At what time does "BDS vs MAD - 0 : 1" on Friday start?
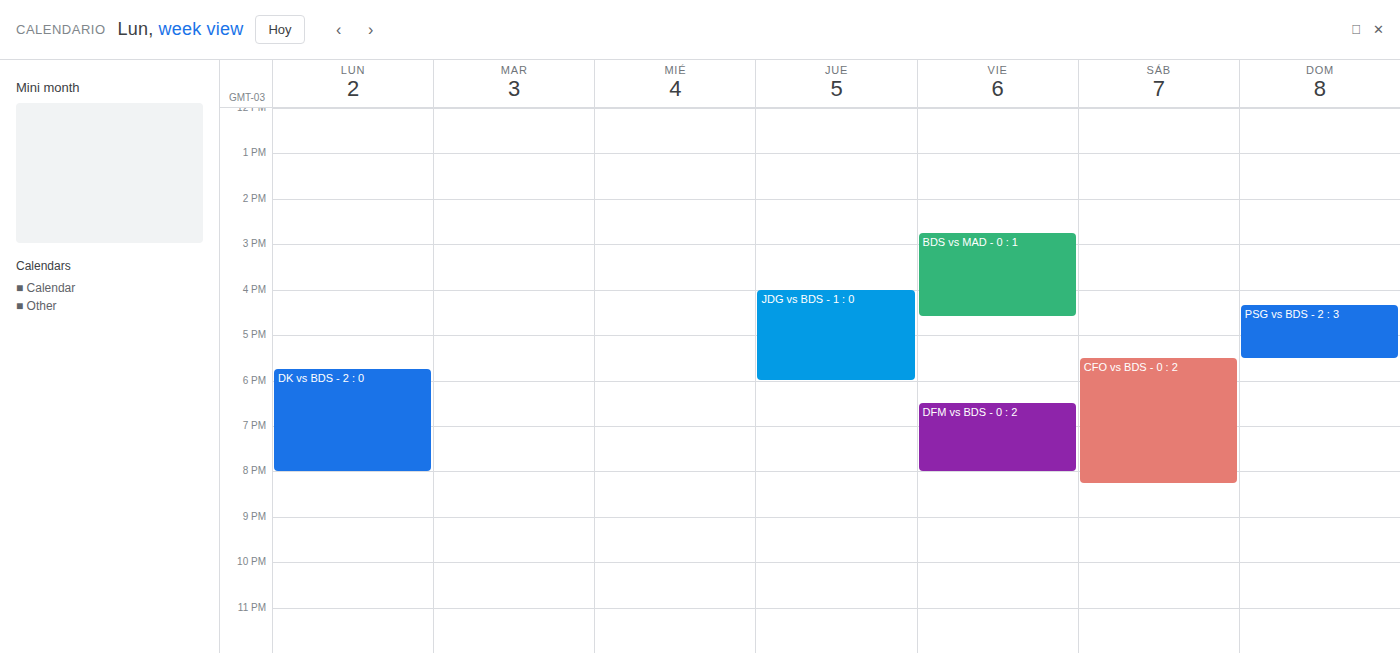
2:45 PM